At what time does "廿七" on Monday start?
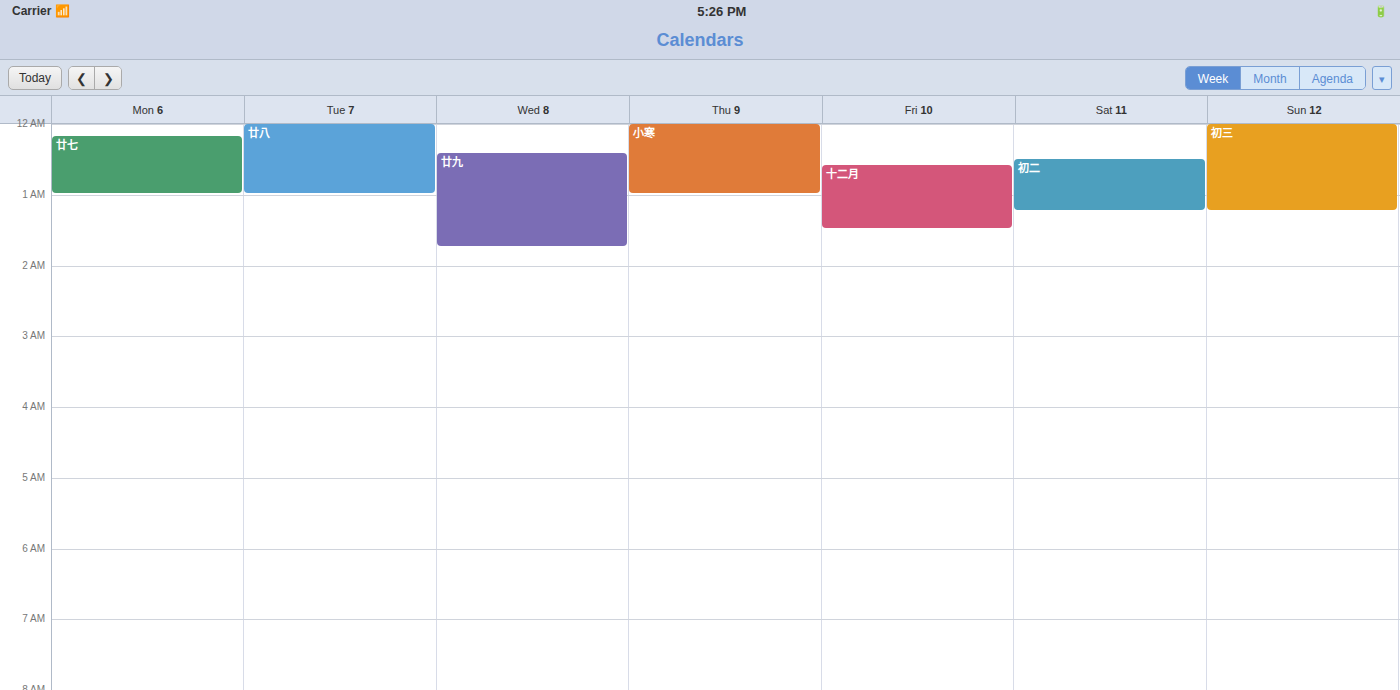
12:10 AM